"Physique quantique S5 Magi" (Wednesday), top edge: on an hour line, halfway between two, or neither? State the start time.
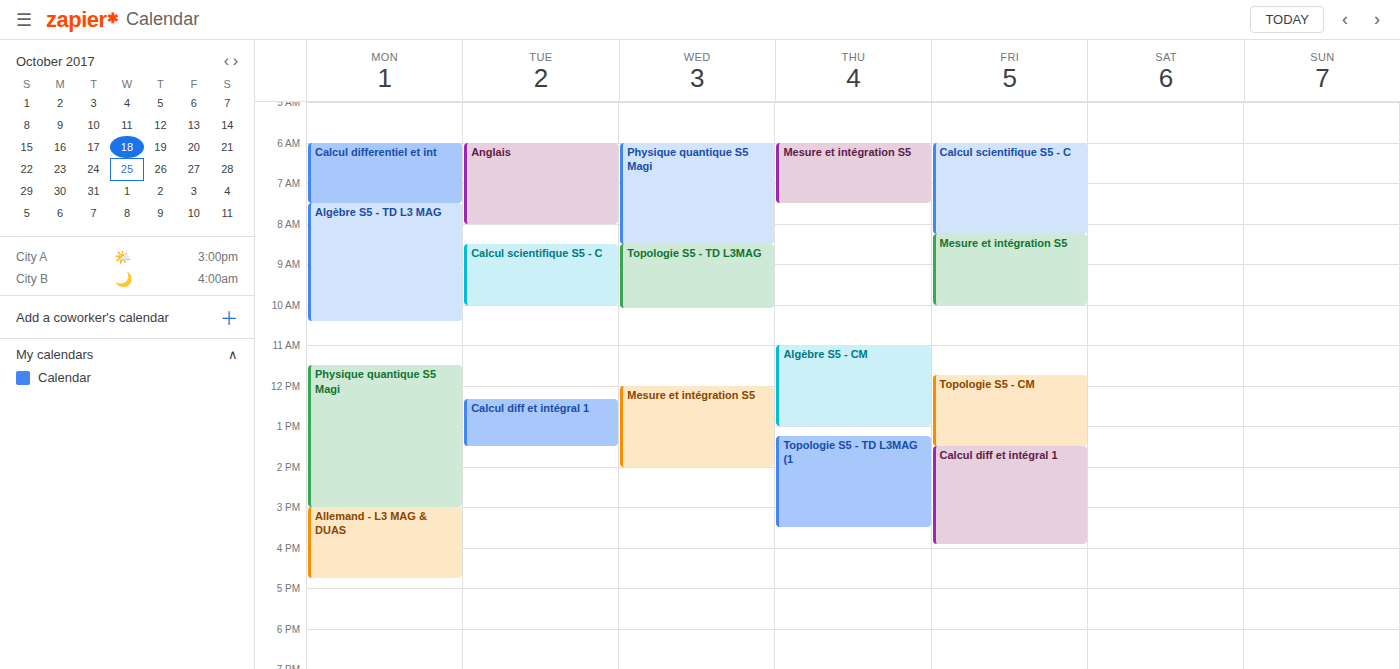
06:00 -- exactly on the 06:00 line.